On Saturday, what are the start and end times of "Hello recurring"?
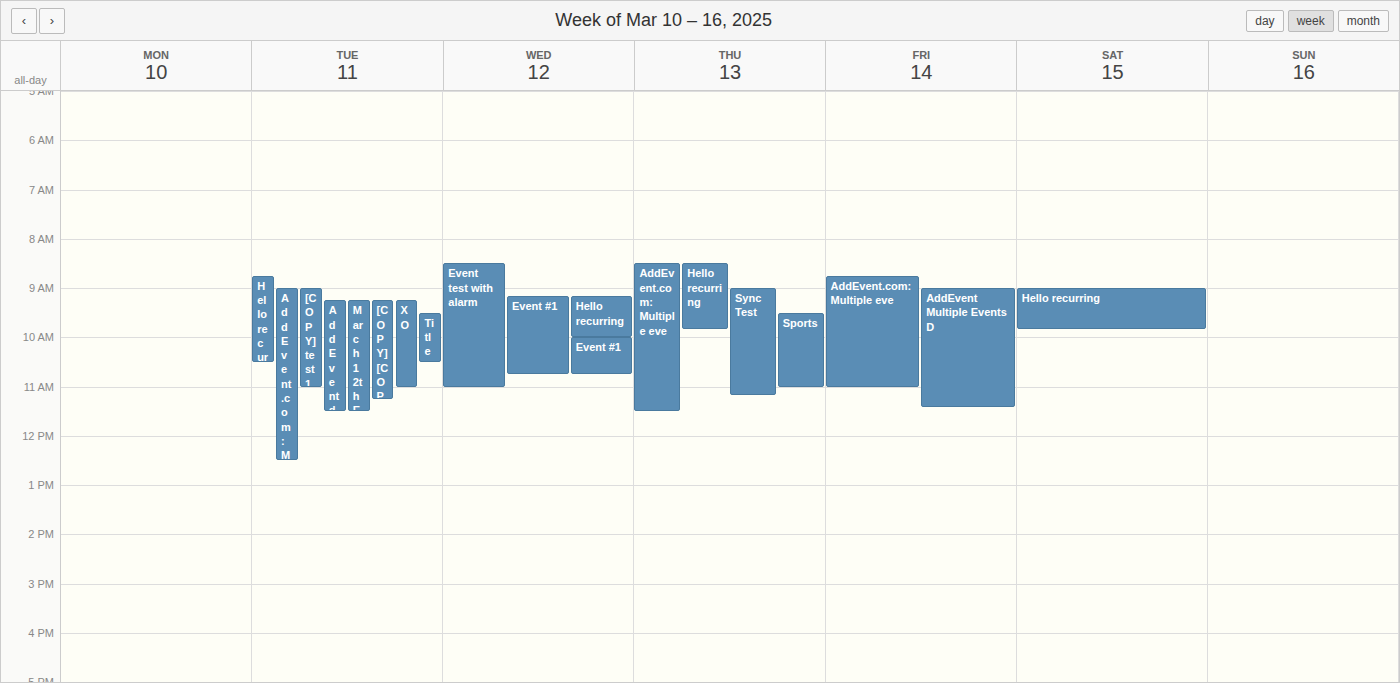
9:00 AM to 9:50 AM